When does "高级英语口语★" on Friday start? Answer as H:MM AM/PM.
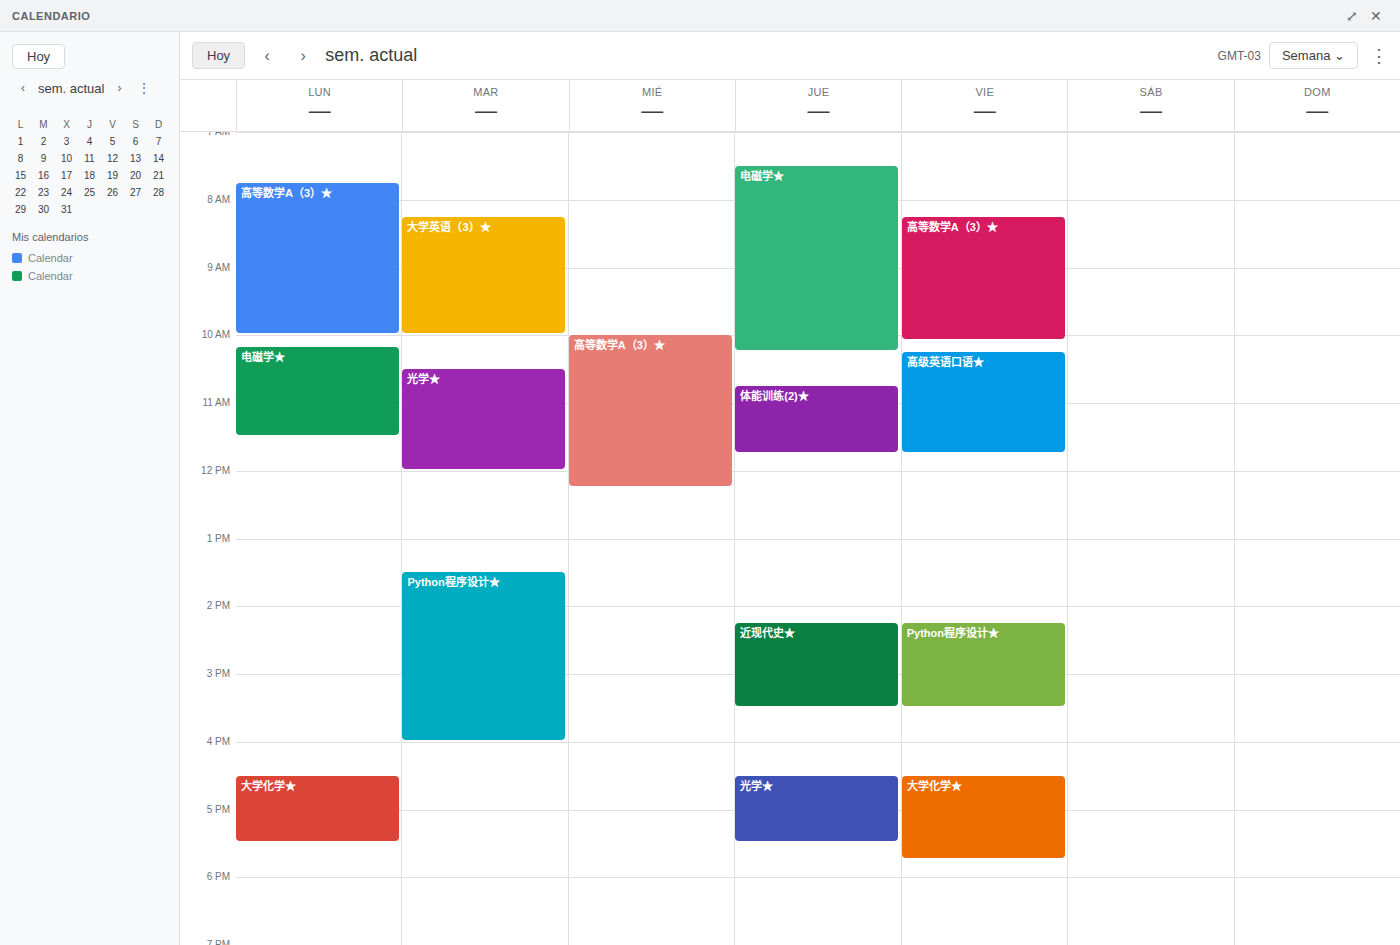
10:15 AM